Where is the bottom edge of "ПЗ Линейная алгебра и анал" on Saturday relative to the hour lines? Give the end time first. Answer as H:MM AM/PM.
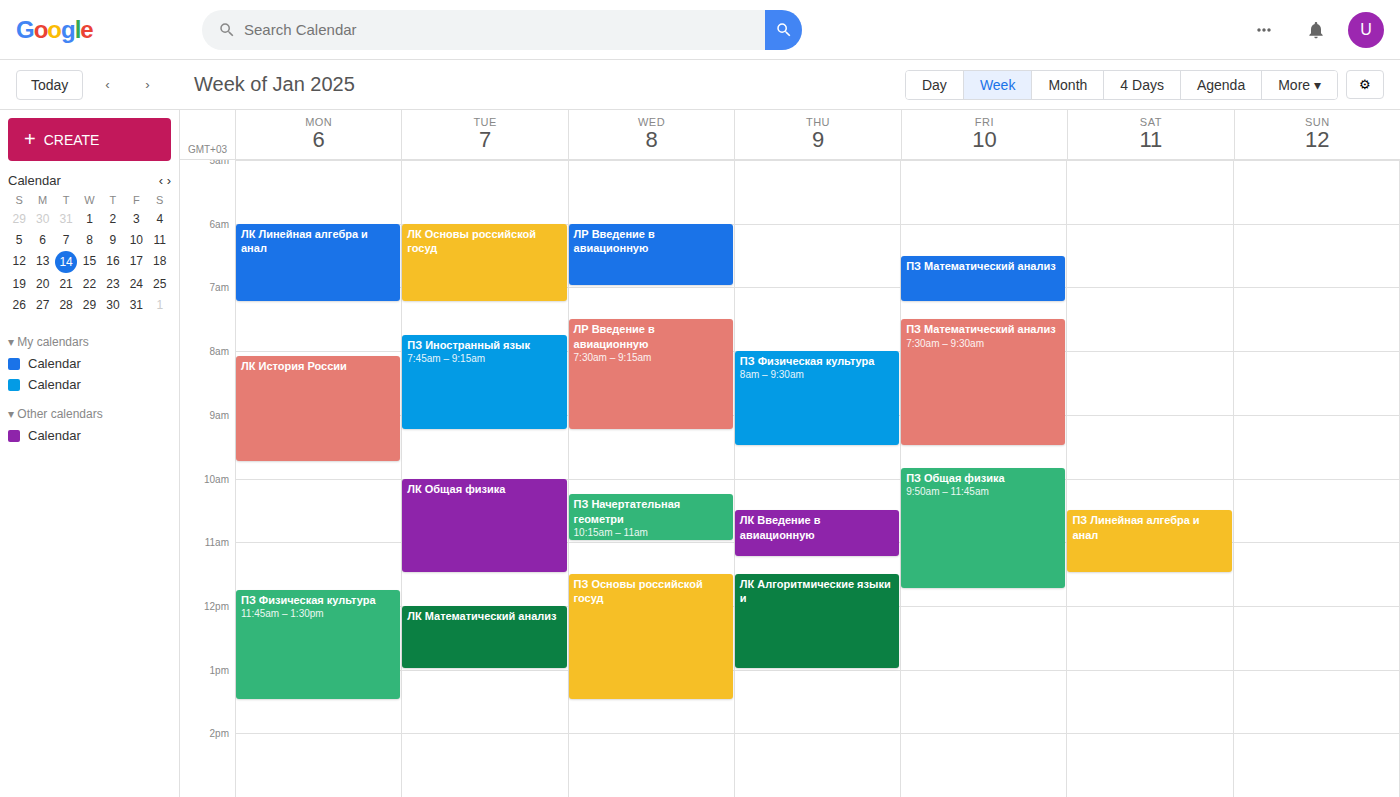
11:30 AM -- halfway between the 11 AM and 12 PM lines.